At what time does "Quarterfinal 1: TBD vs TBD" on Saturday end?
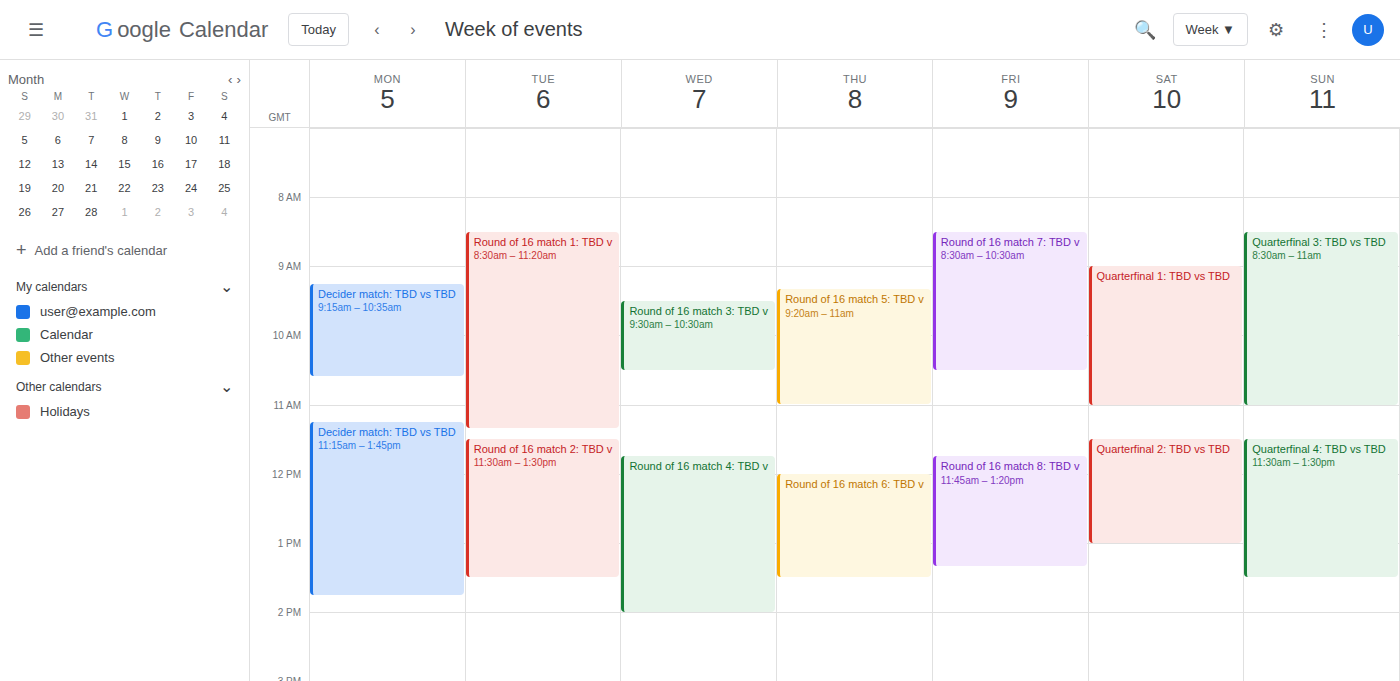
11:00 AM